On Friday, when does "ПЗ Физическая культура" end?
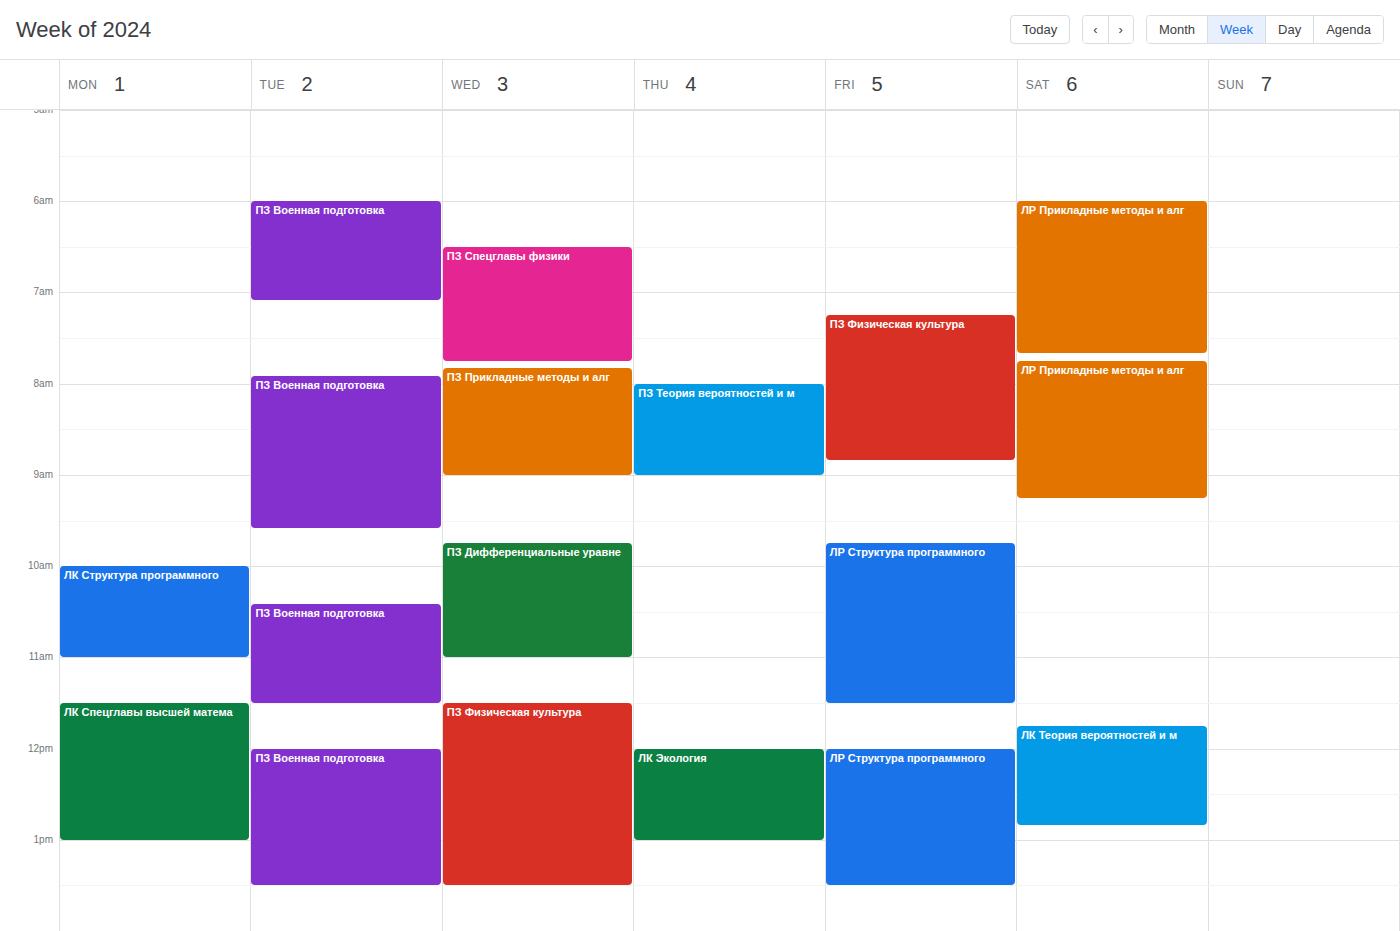
8:50 AM